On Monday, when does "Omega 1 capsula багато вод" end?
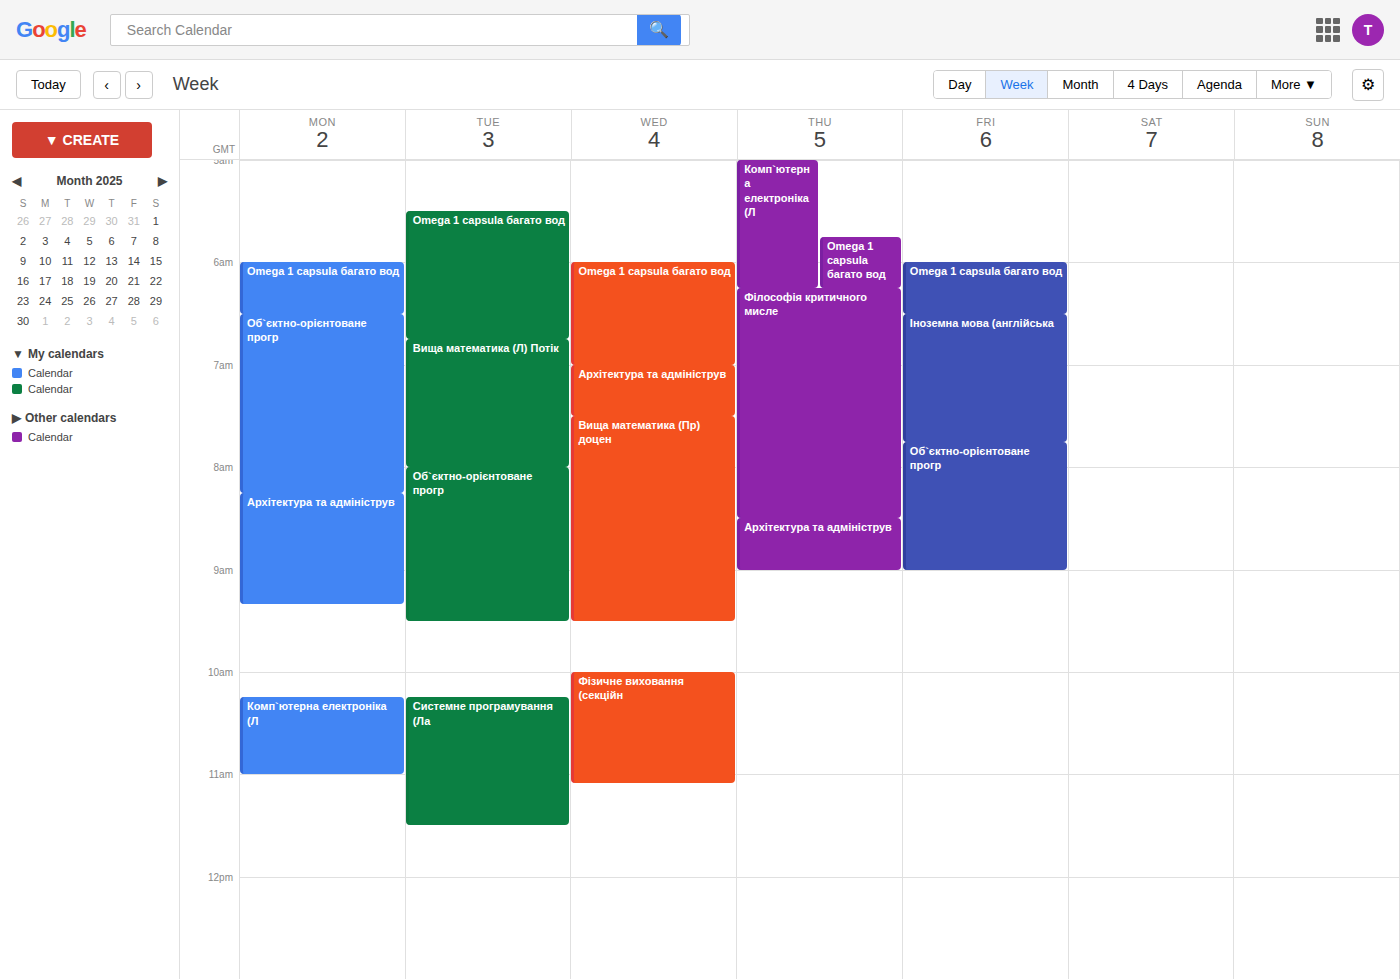
6:30 AM